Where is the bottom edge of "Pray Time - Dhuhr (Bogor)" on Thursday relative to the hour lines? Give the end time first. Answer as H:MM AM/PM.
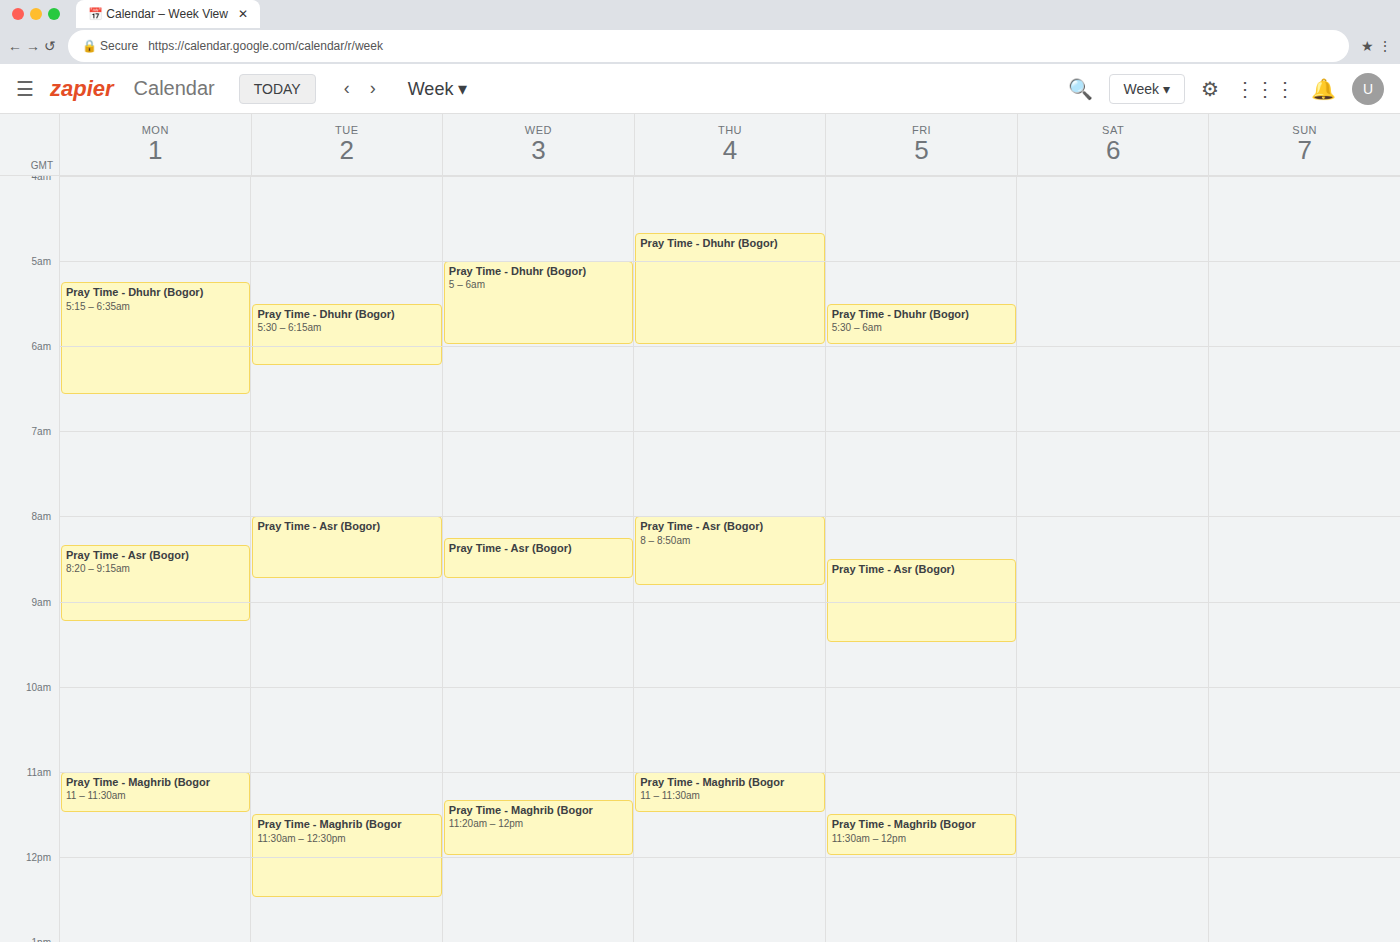
6:00 AM -- exactly on the 6 AM line.